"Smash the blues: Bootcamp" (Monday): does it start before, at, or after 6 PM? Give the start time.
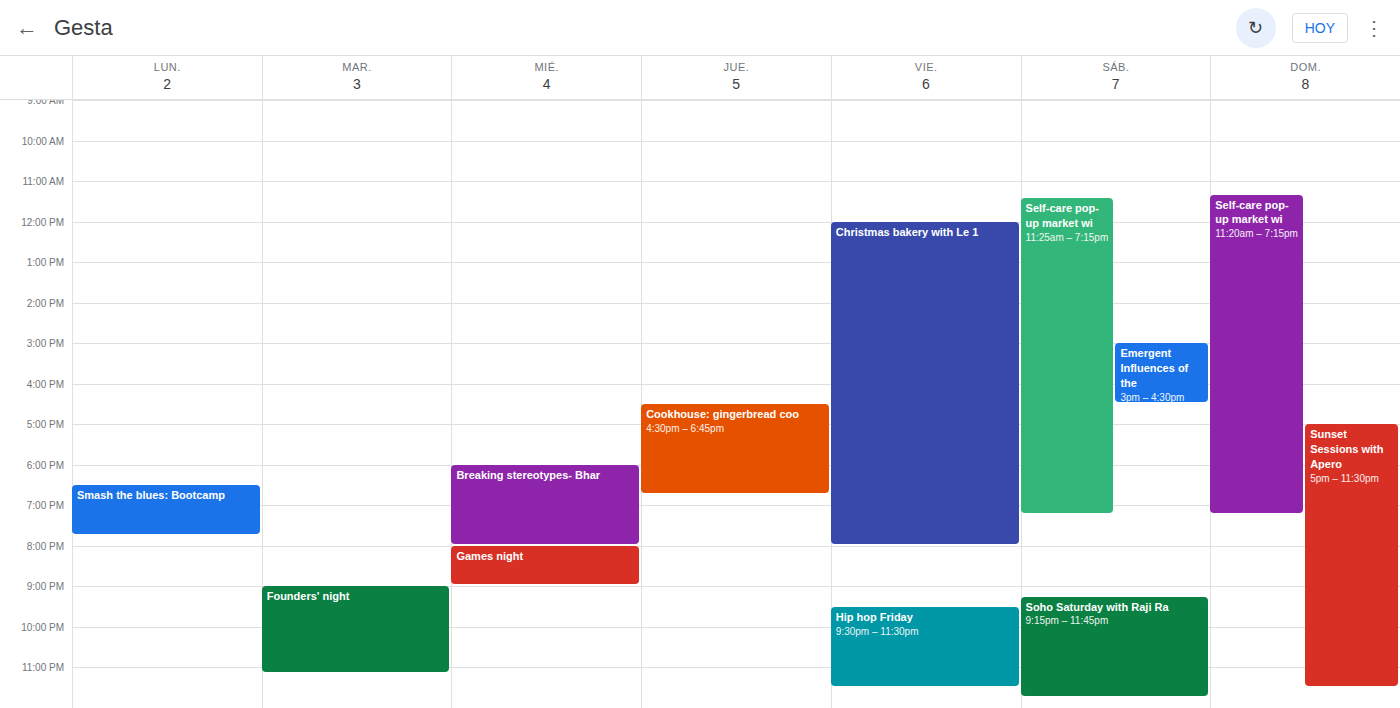
6:30 PM -- after 6 PM, 30 minutes below the 6 PM line.